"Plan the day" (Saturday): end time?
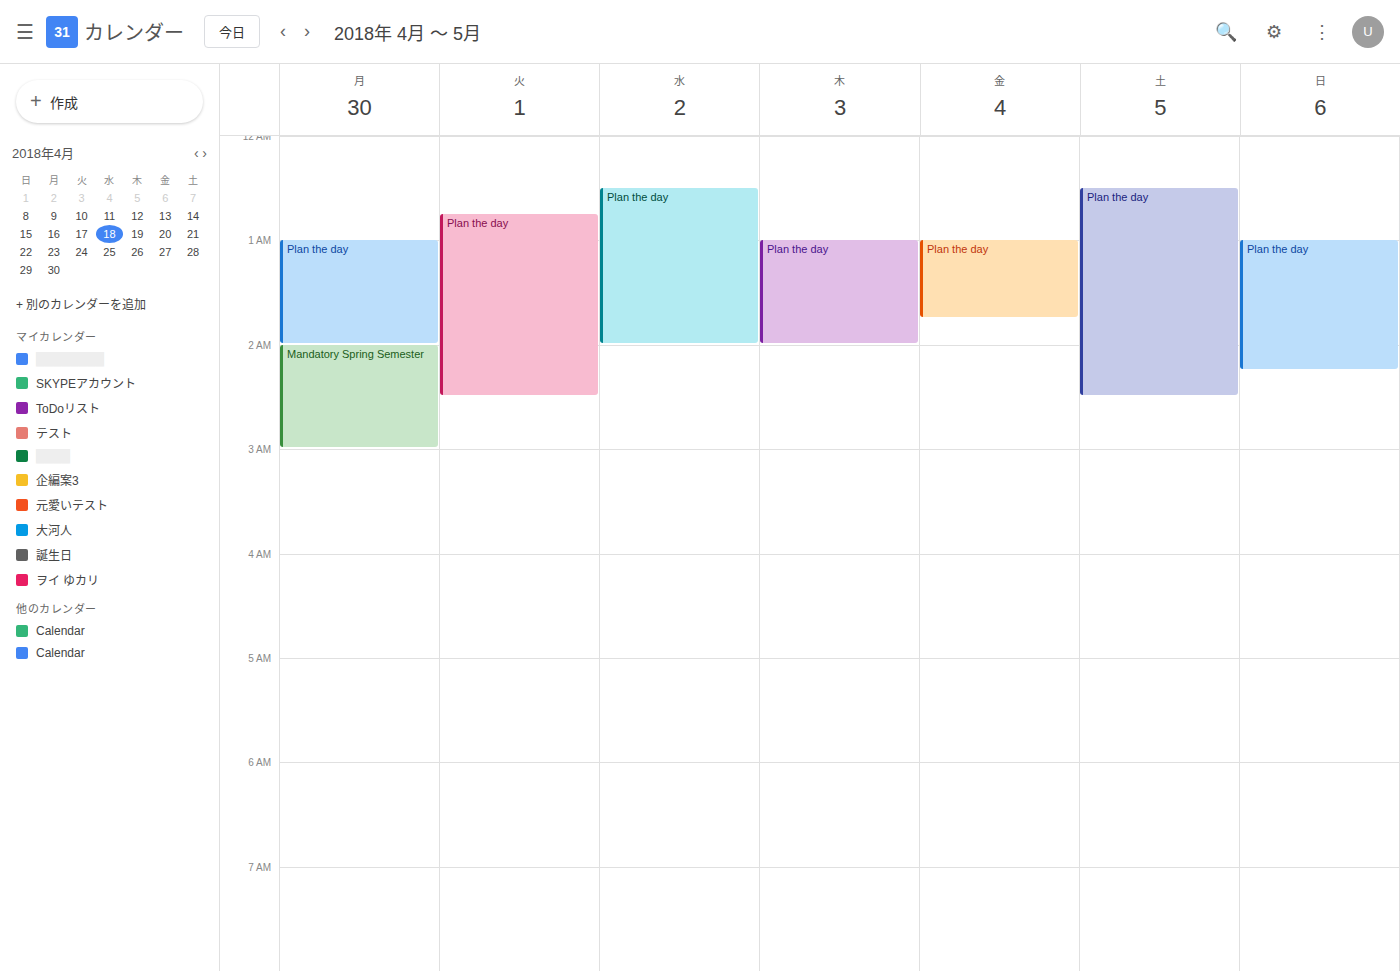
2:30 AM